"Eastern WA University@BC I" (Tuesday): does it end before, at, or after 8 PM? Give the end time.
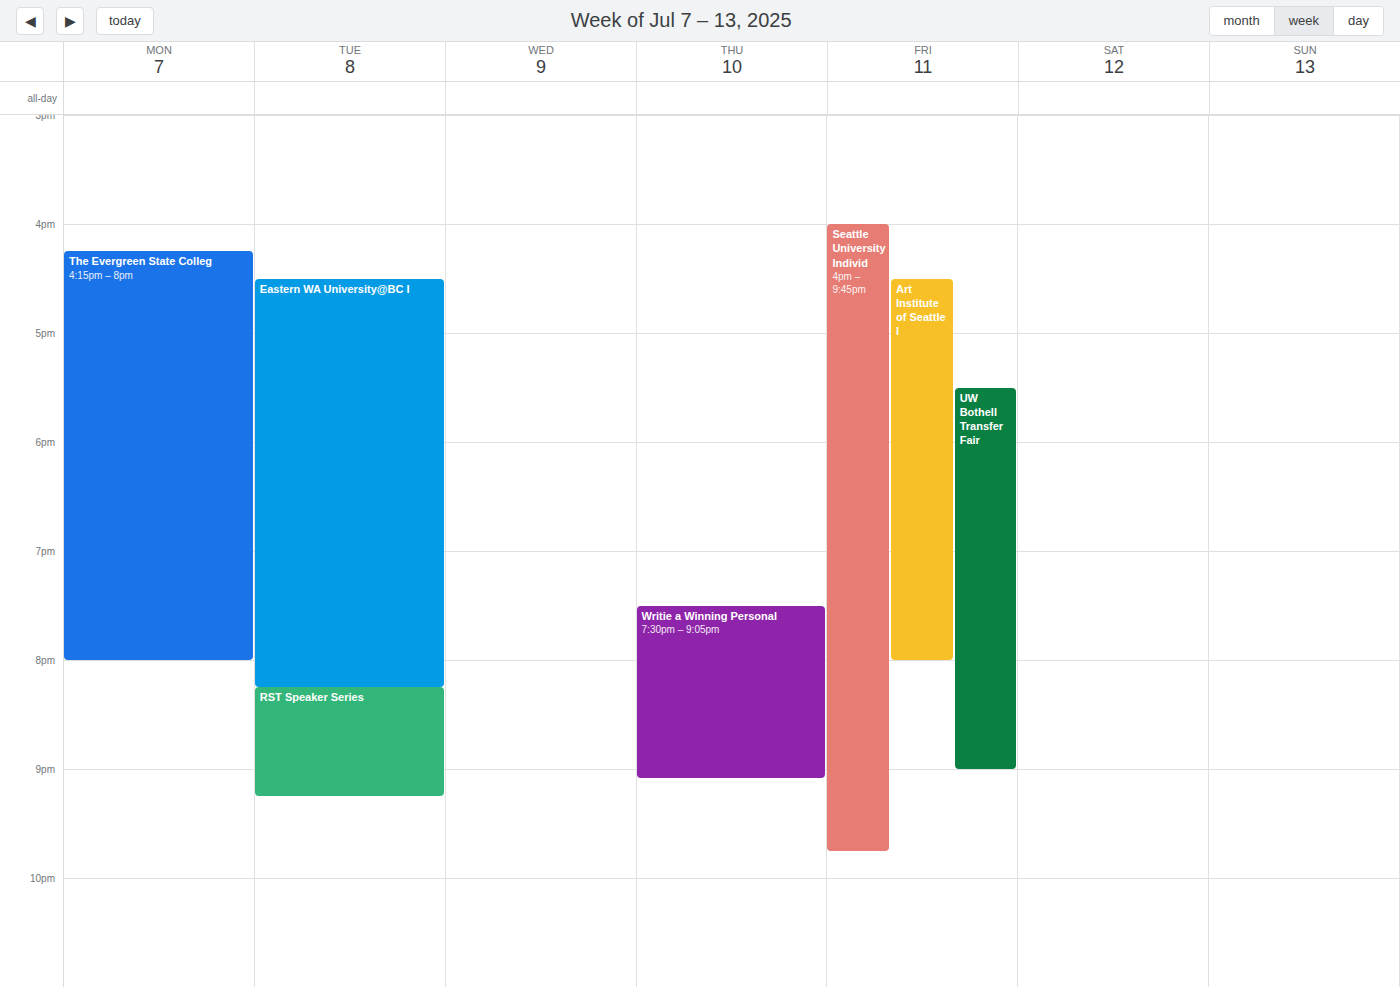
8:15 PM -- after 8 PM, 15 minutes below the 8 PM line.